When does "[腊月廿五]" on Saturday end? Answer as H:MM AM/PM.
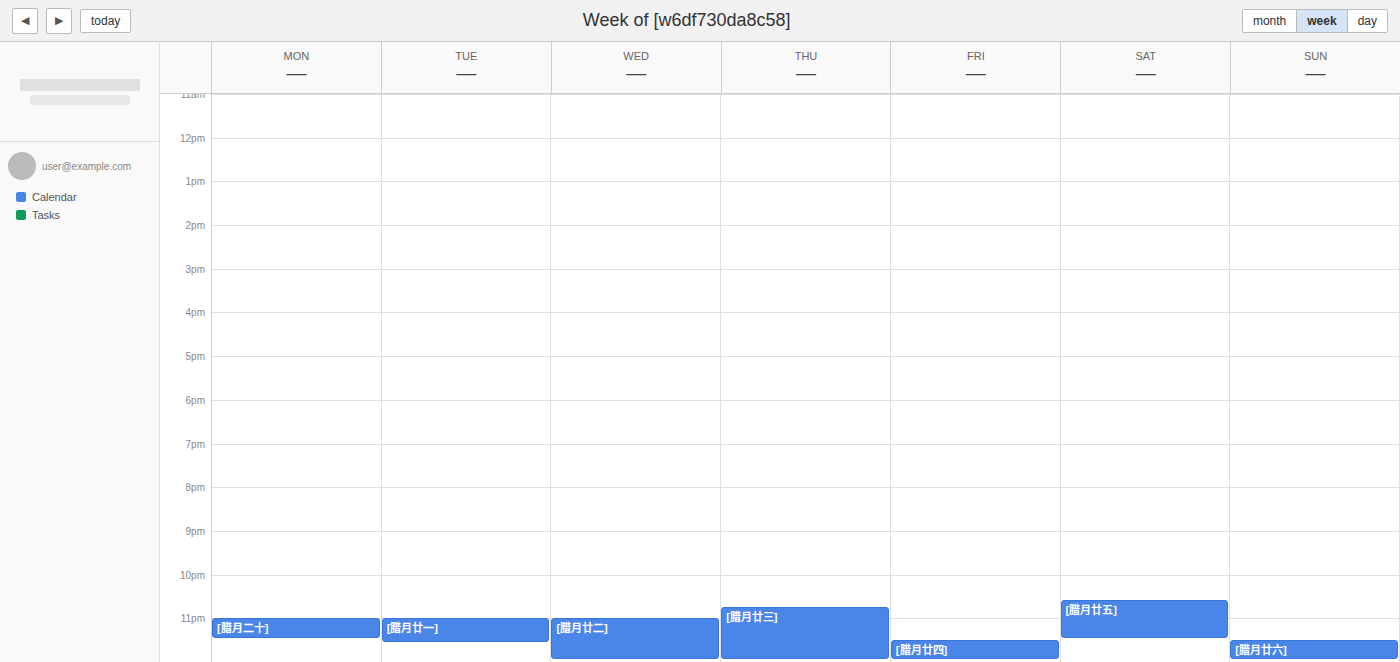
11:30 PM